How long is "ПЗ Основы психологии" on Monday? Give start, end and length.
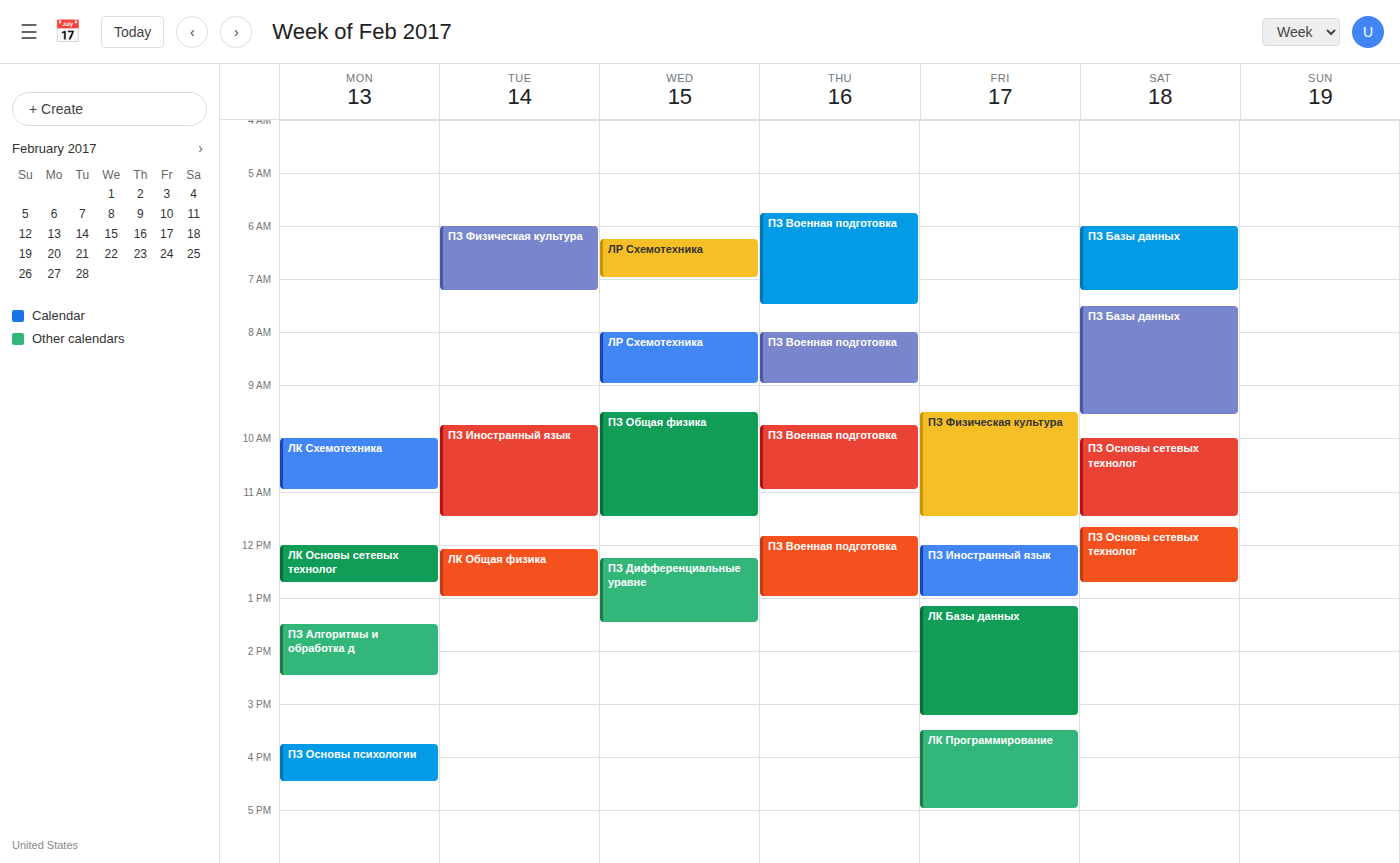
3:45 PM to 4:30 PM, 45 minutes